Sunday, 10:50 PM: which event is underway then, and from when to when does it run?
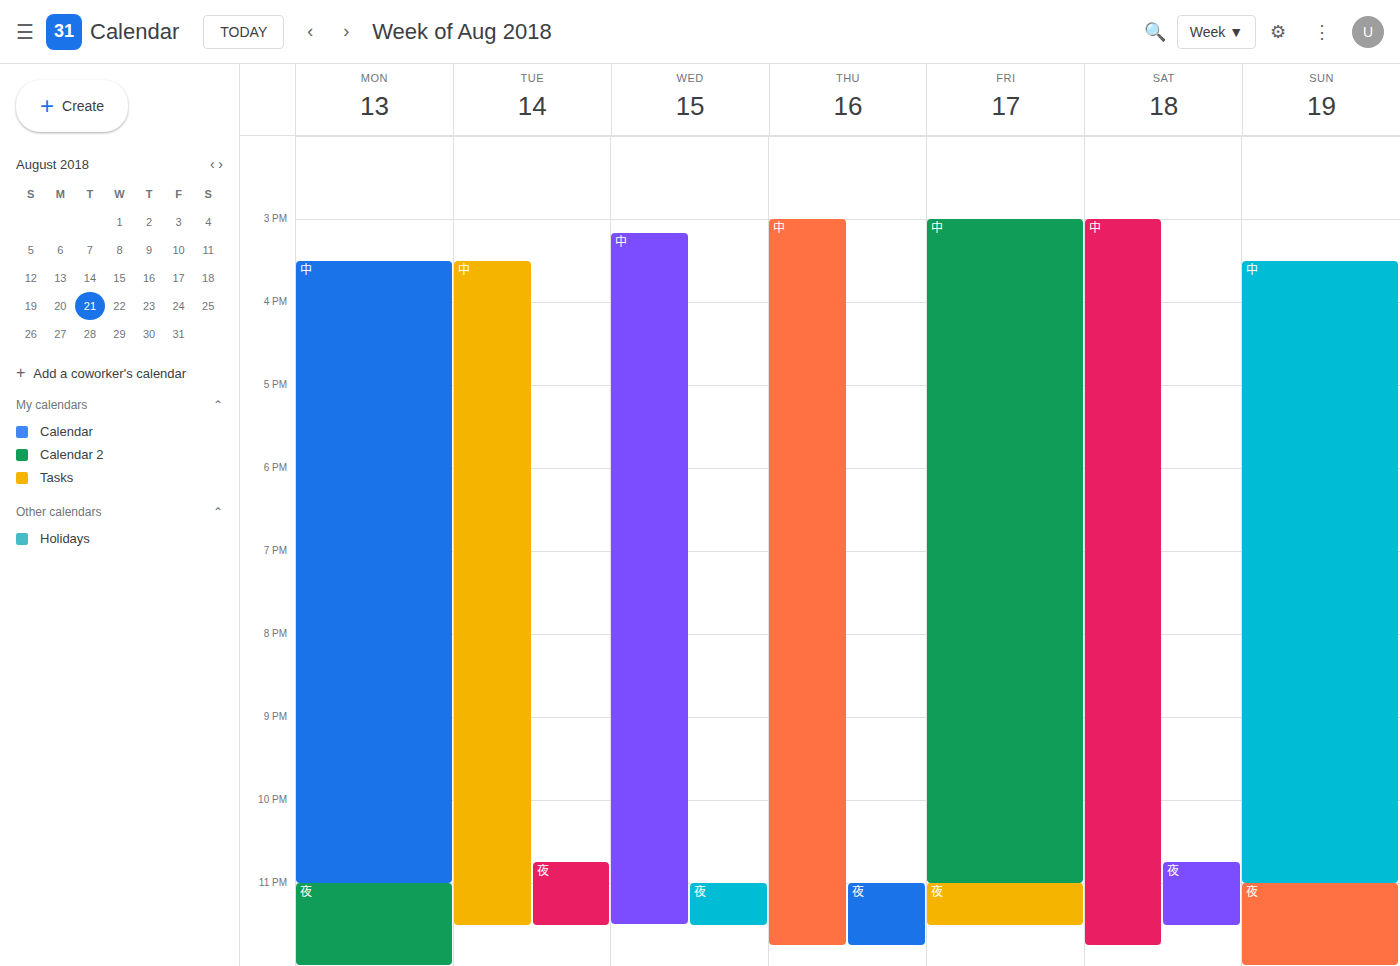
"中", 3:30 PM to 11:00 PM